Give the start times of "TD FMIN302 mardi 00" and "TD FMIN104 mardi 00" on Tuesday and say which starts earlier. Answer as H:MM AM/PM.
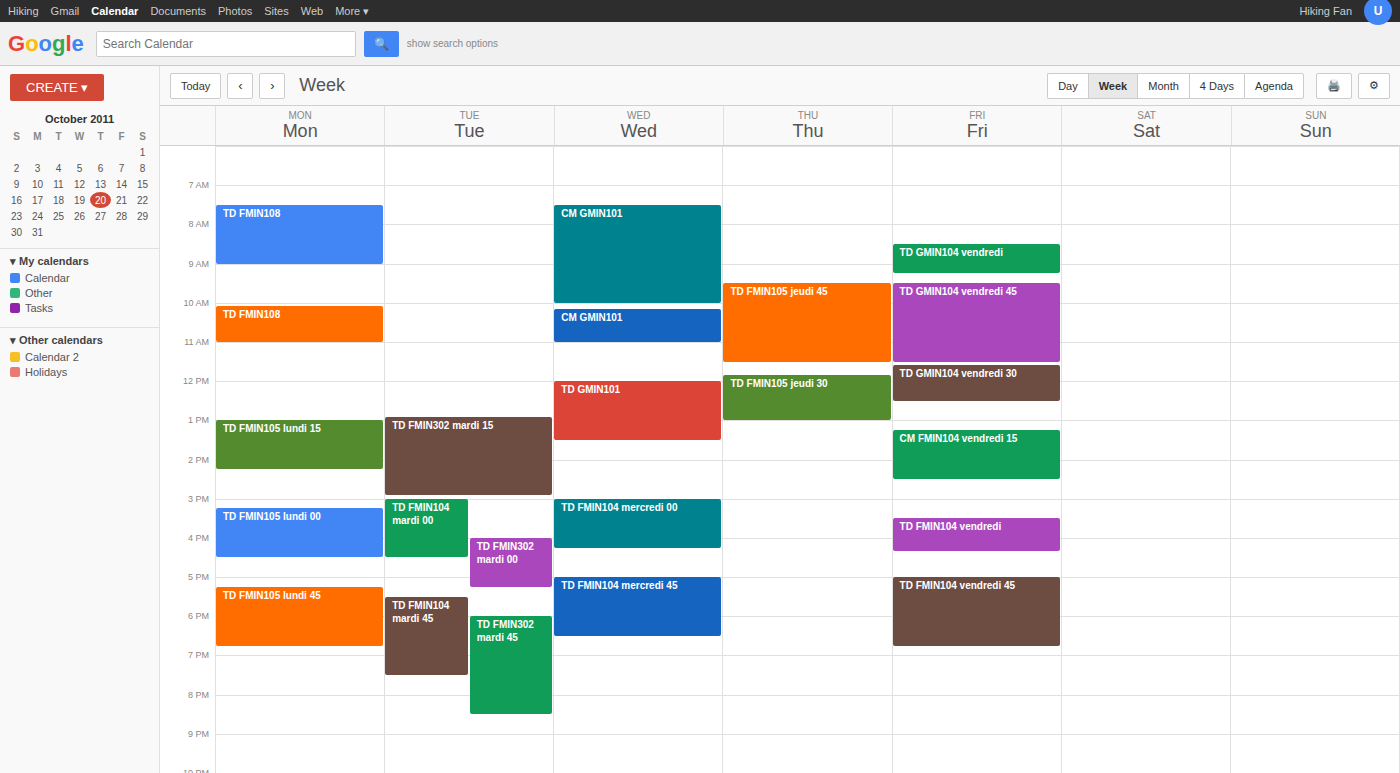
"TD FMIN104 mardi 00" 3:00 PM; "TD FMIN302 mardi 00" 4:00 PM.